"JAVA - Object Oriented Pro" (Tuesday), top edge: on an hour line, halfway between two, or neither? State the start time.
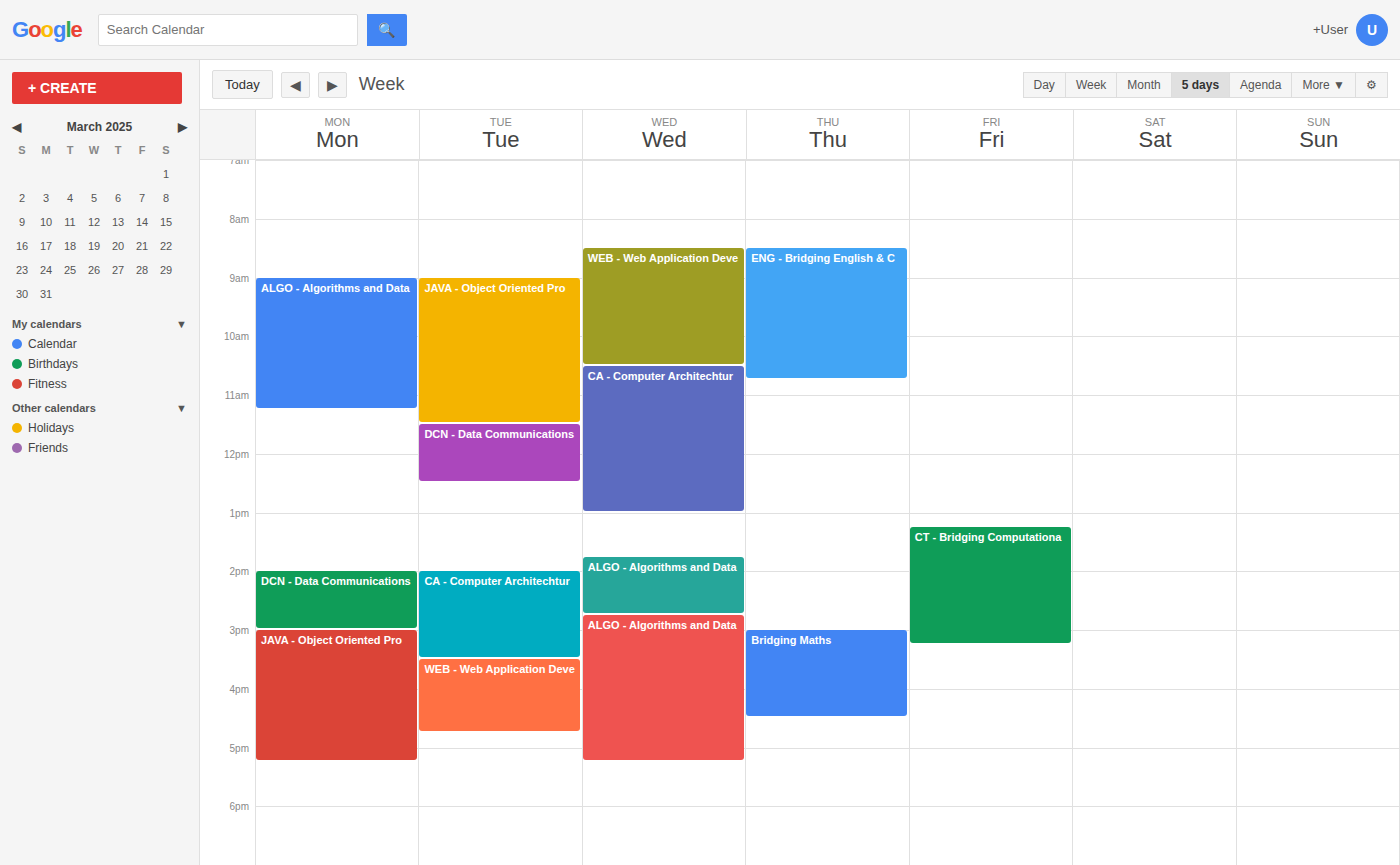
9:00 AM -- exactly on the 9 AM line.